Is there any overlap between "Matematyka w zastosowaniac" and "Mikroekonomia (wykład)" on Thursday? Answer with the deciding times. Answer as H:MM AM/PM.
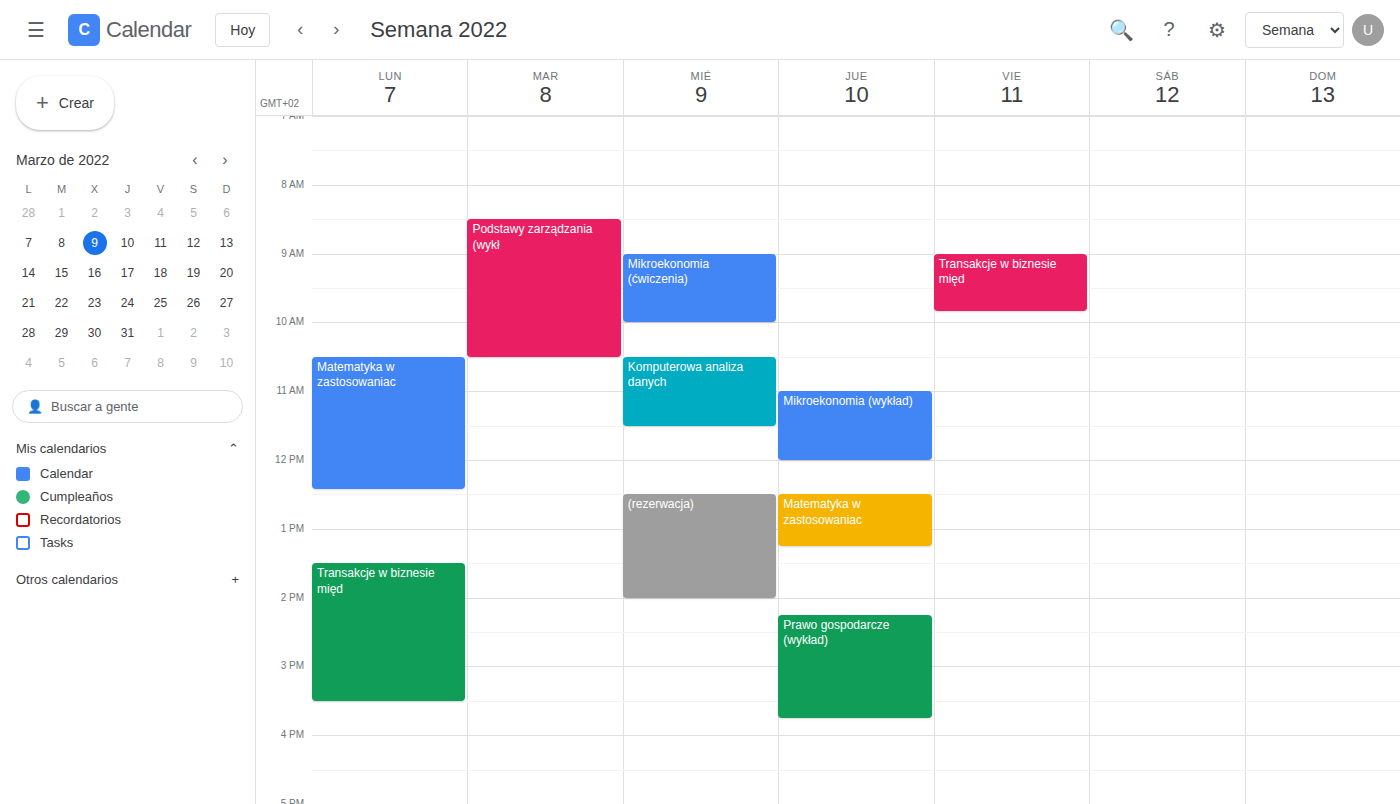
"Mikroekonomia (wykład)" ends at 12:00 PM and "Matematyka w zastosowaniac" starts at 12:30 PM -- no overlap.